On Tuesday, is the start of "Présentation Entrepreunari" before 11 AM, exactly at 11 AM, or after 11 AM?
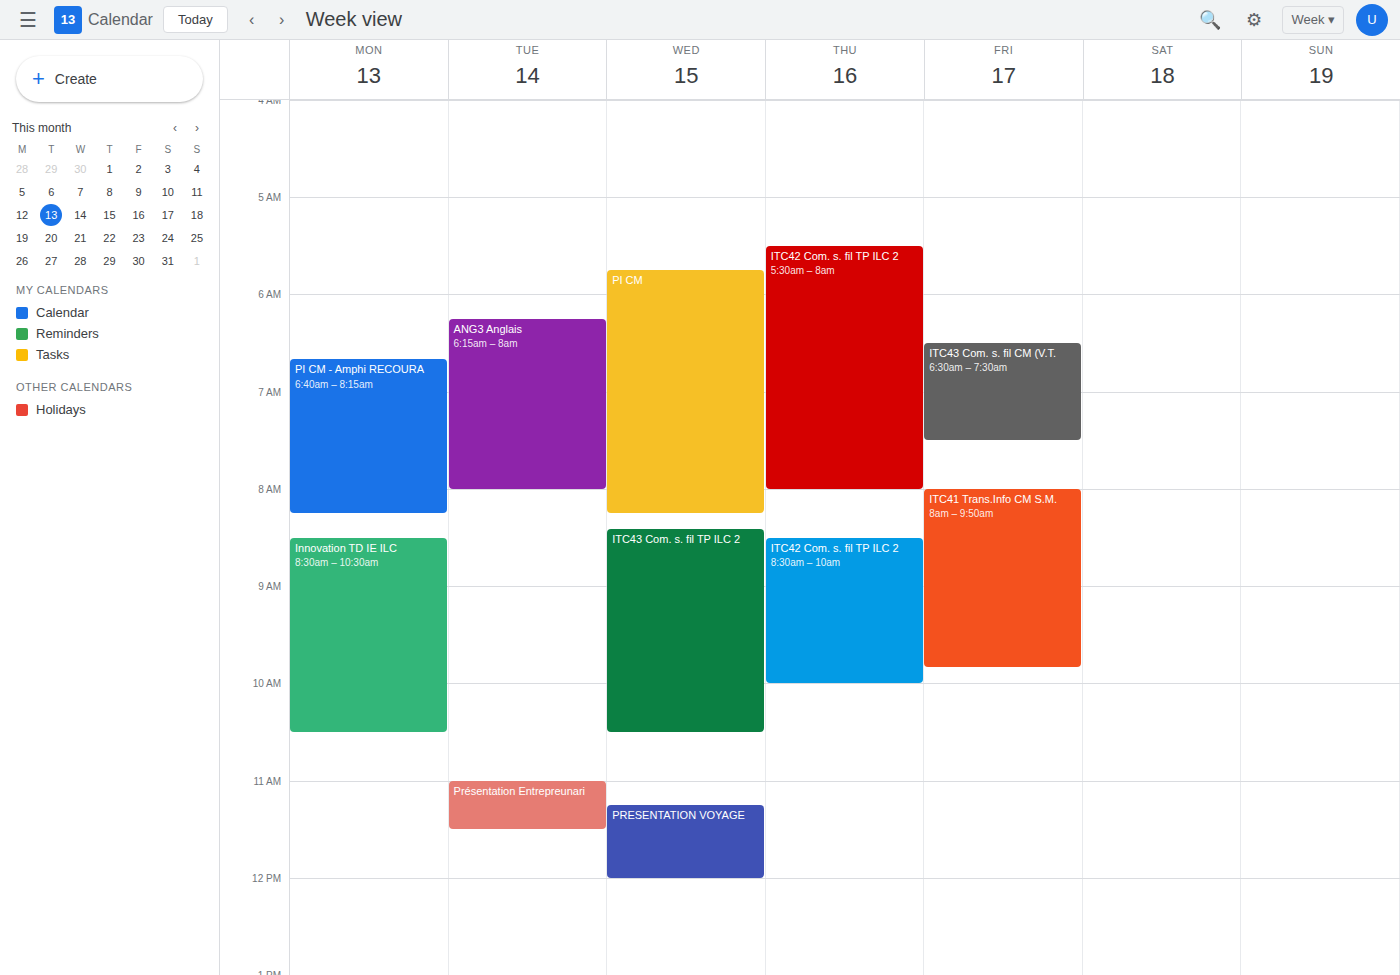
11:00 AM -- exactly at 11 AM, on the 11 AM line.